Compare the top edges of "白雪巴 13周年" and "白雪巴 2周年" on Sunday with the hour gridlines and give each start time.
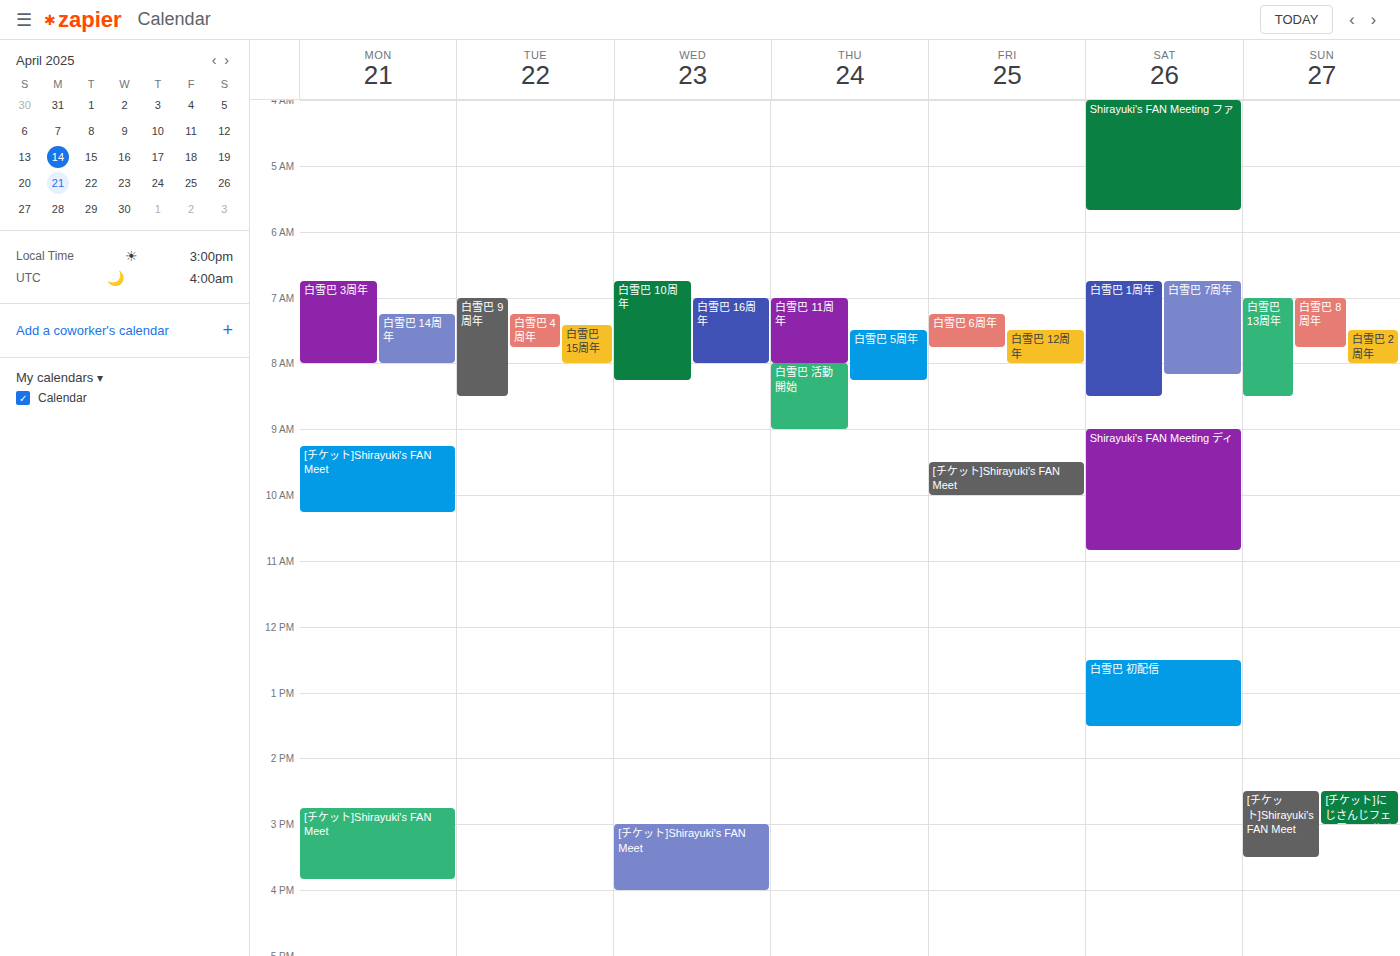
"白雪巴 13周年": 7:00 AM, exactly on the 7 AM line. "白雪巴 2周年": 7:30 AM, halfway between the 7 AM and 8 AM lines.